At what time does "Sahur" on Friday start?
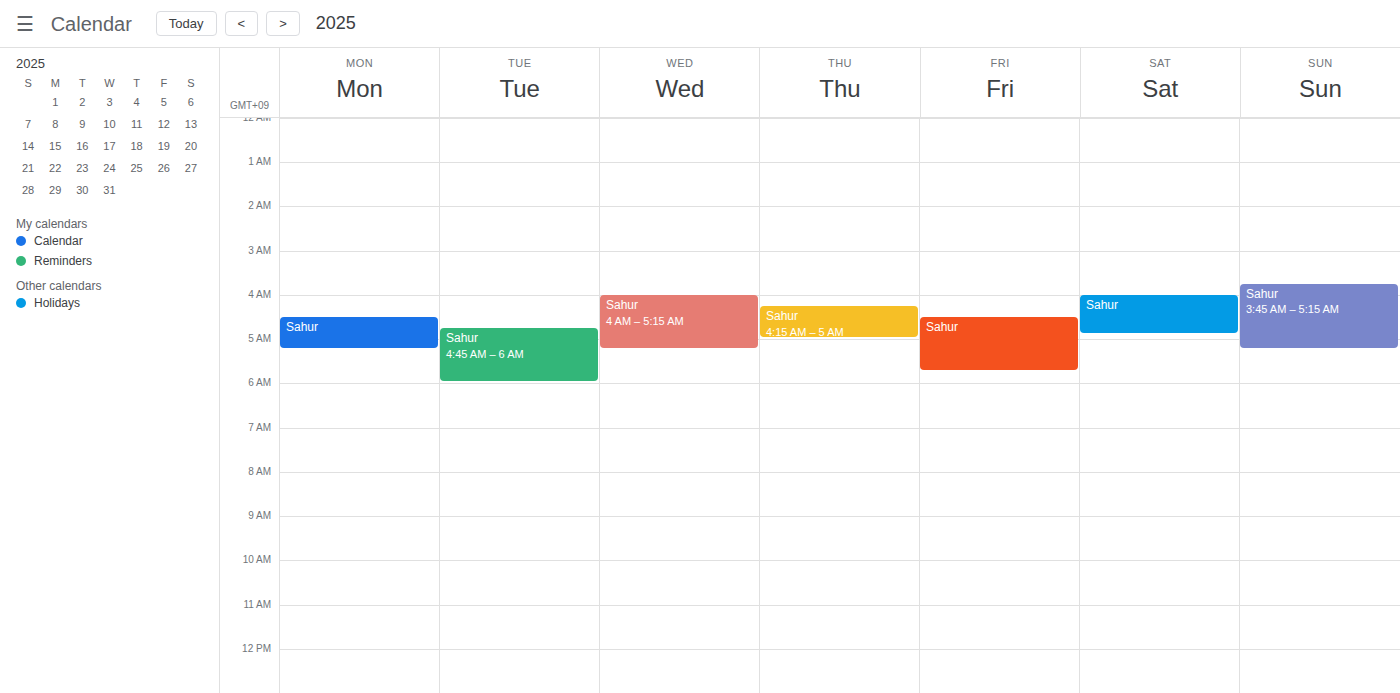
4:30 AM